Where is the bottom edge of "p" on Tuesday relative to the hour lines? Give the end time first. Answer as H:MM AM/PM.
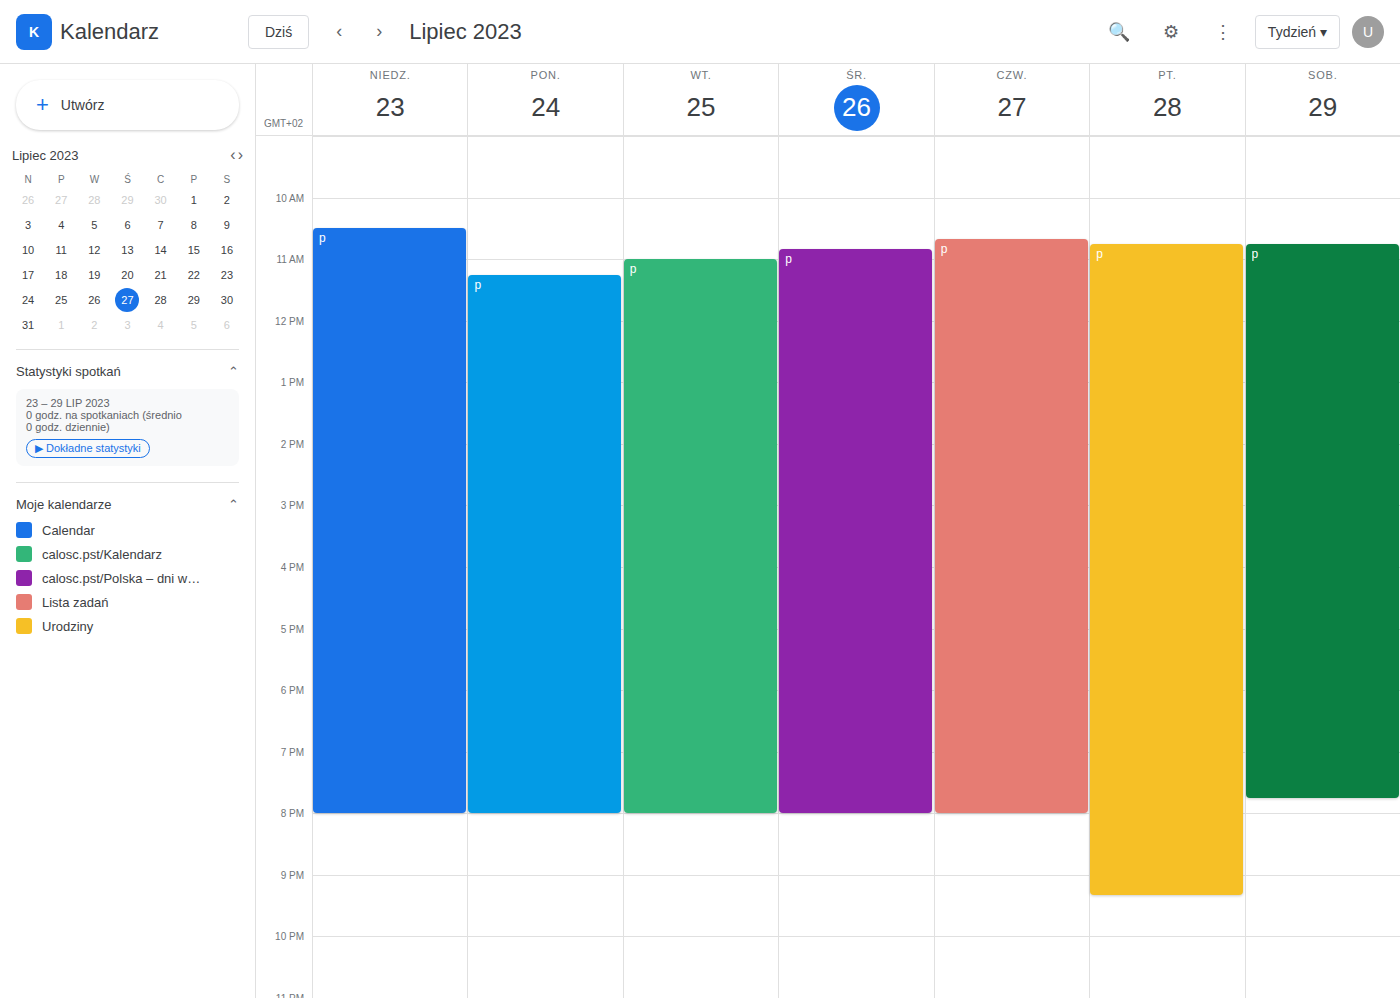
8:00 PM -- exactly on the 8 PM line.